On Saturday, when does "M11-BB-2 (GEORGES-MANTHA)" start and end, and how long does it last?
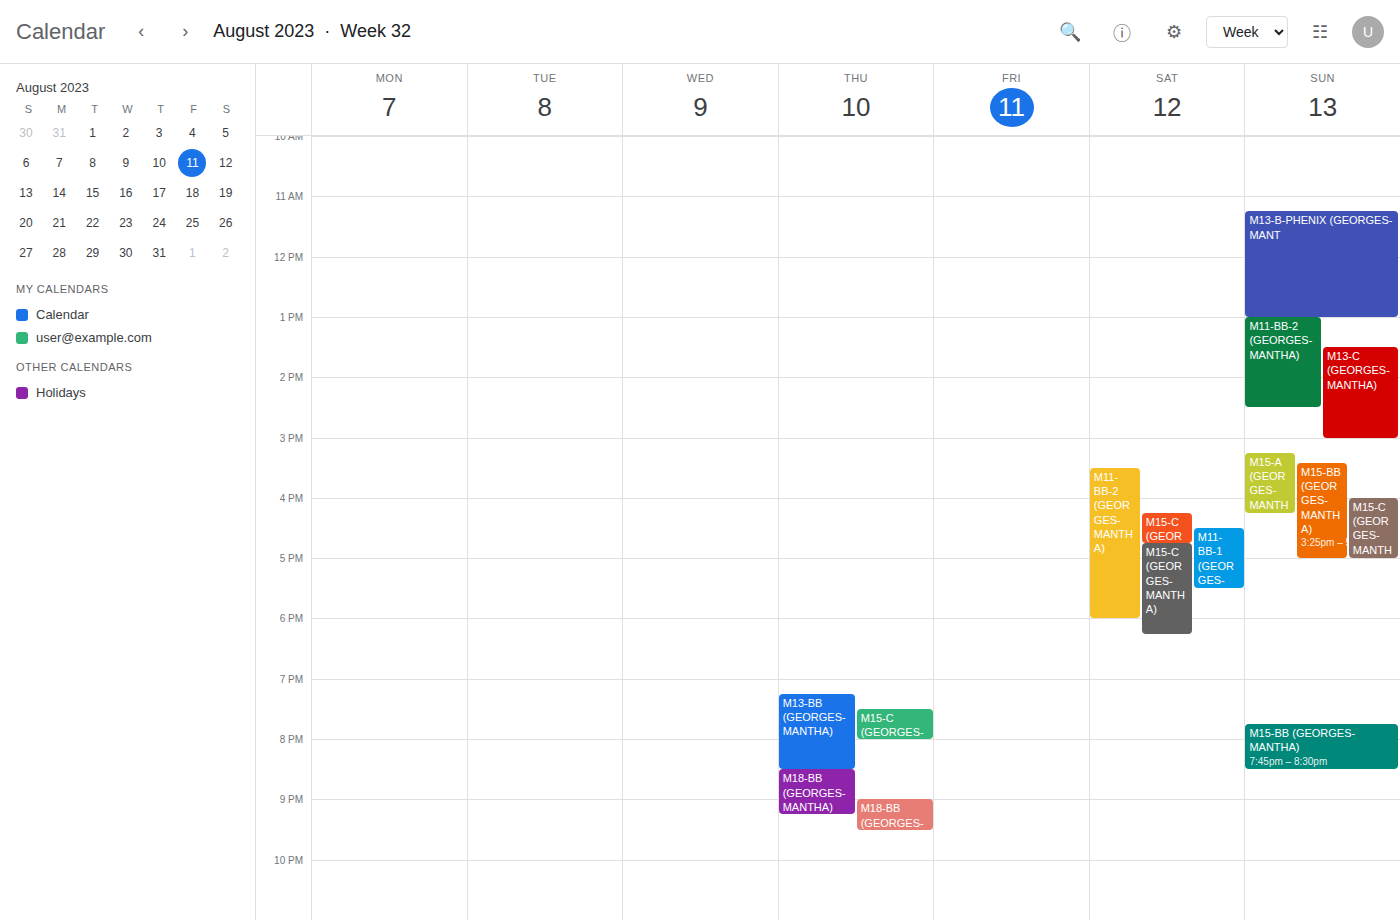
3:30 PM to 6:00 PM, 2 hours 30 minutes